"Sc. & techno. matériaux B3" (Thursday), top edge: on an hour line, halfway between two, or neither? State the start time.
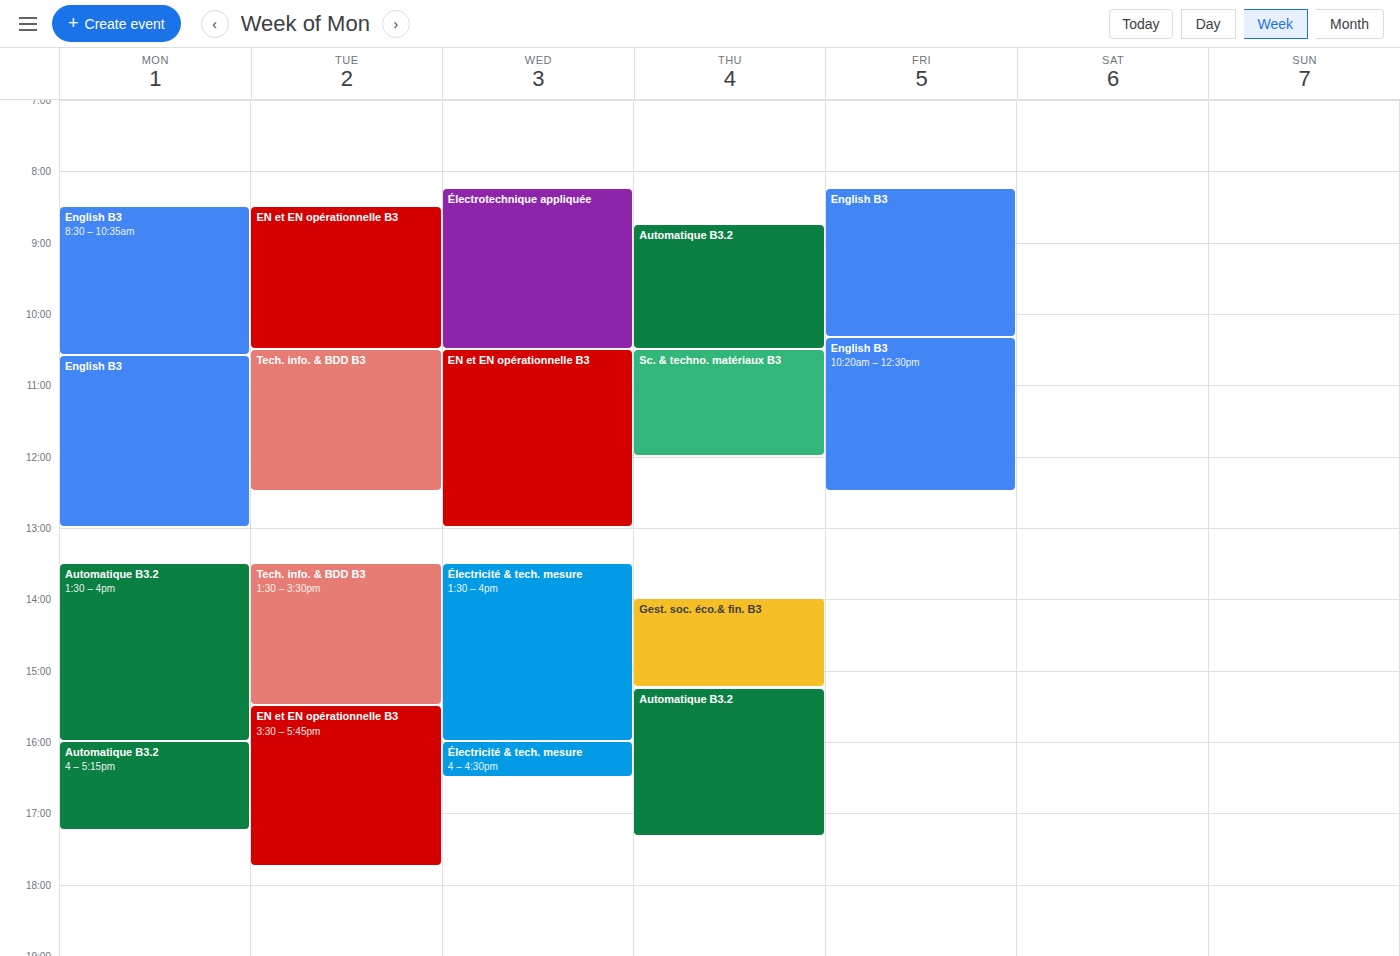
10:30 AM -- halfway between the 10 AM and 11 AM lines.